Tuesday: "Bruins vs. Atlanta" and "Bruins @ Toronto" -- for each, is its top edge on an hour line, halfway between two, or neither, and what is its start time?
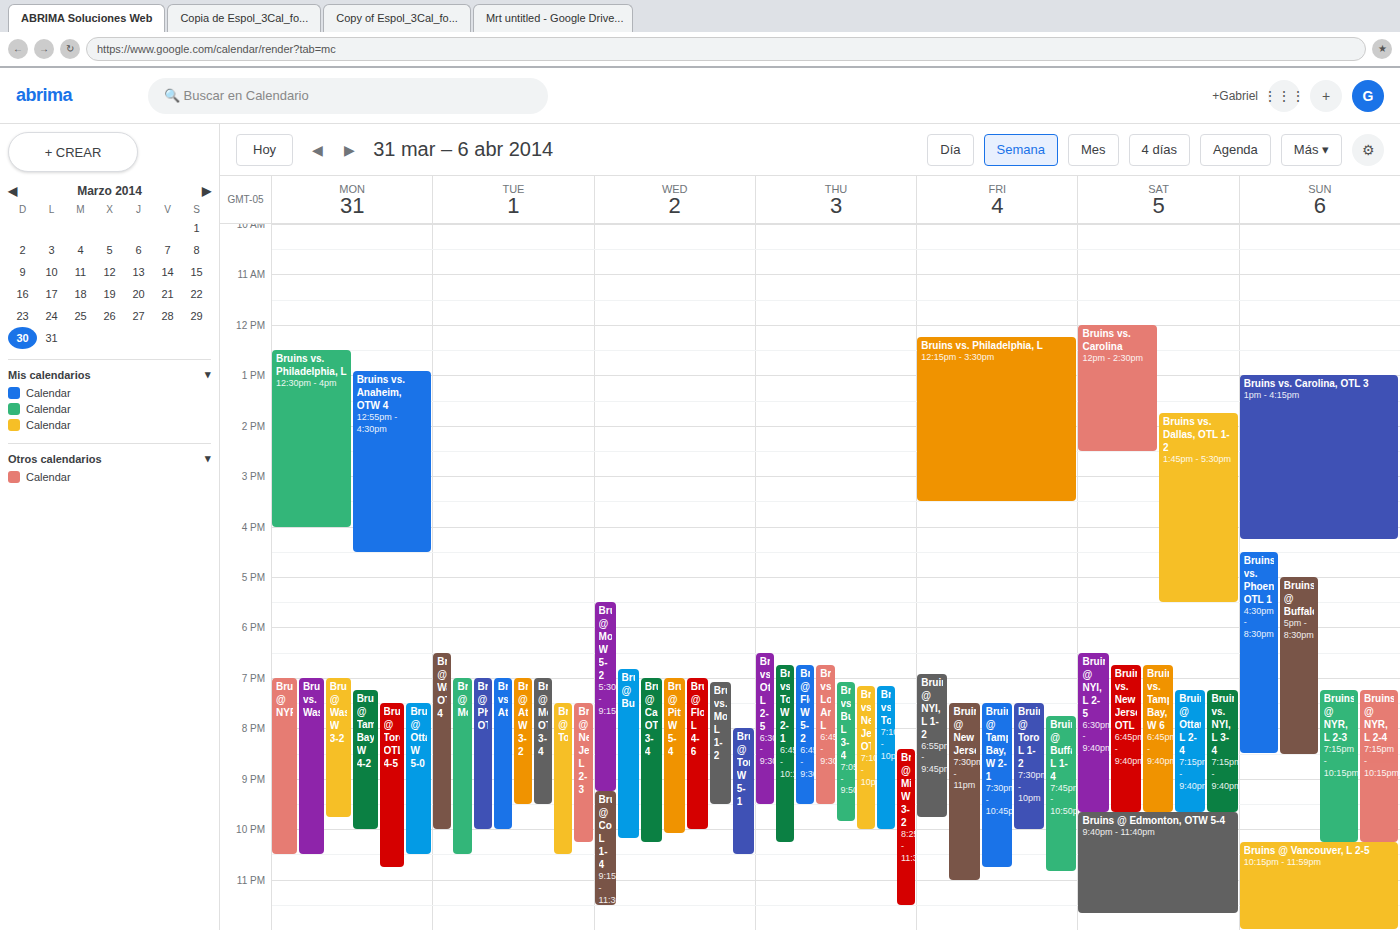
"Bruins vs. Atlanta": 19:00, exactly on the 19:00 line. "Bruins @ Toronto": 19:30, halfway between the 19:00 and 20:00 lines.